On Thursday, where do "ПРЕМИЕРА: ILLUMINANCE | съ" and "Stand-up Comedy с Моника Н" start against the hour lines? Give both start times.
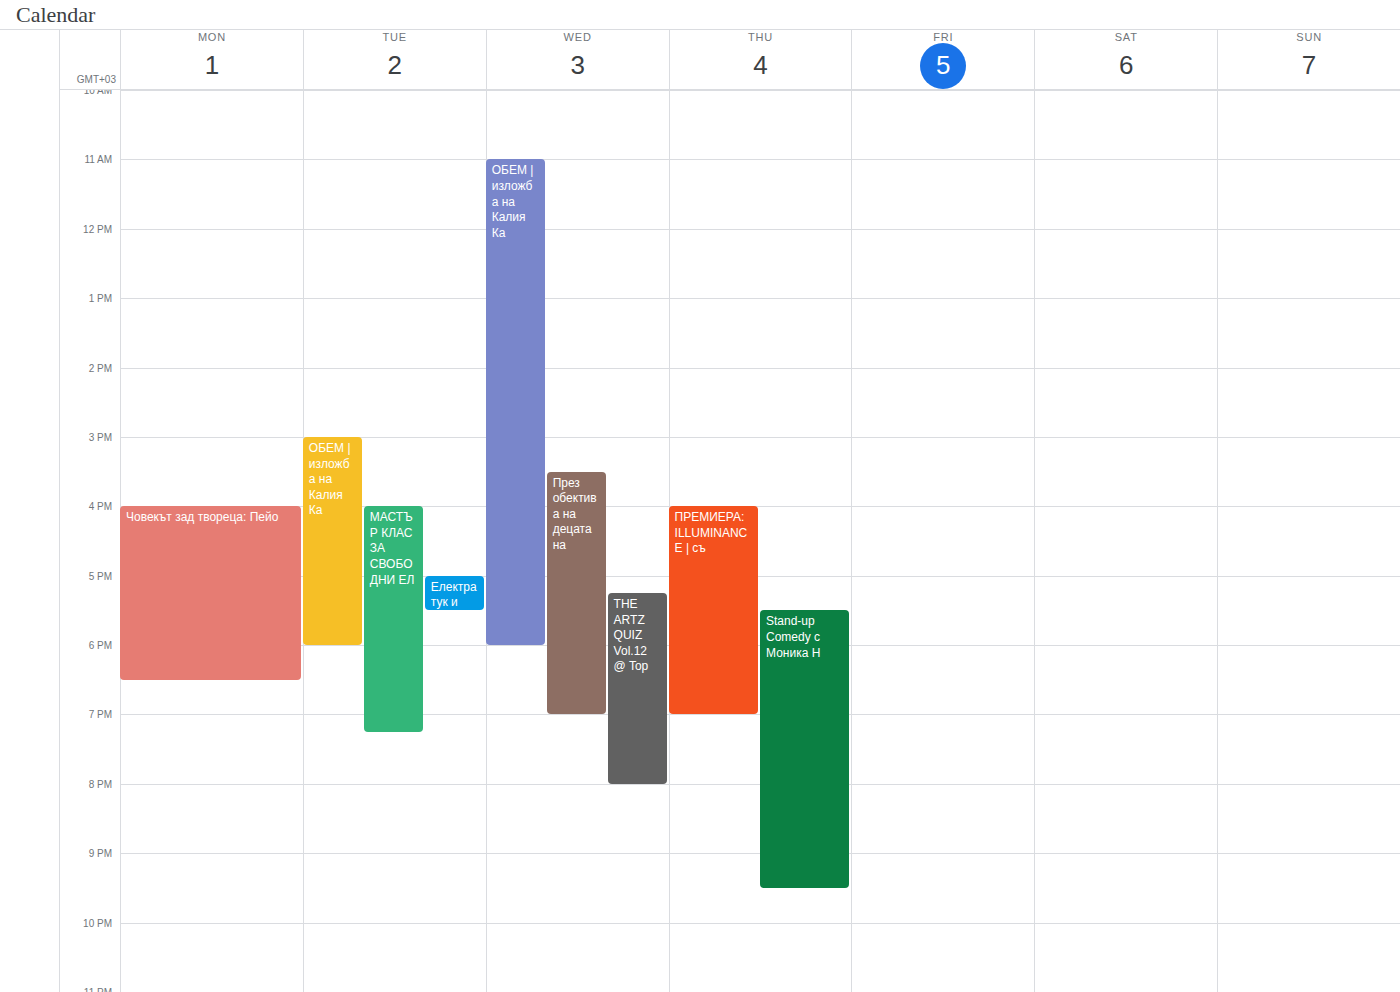
"ПРЕМИЕРА: ILLUMINANCE | съ": 16:00, exactly on the 16:00 line. "Stand-up Comedy с Моника Н": 17:30, halfway between the 17:00 and 18:00 lines.